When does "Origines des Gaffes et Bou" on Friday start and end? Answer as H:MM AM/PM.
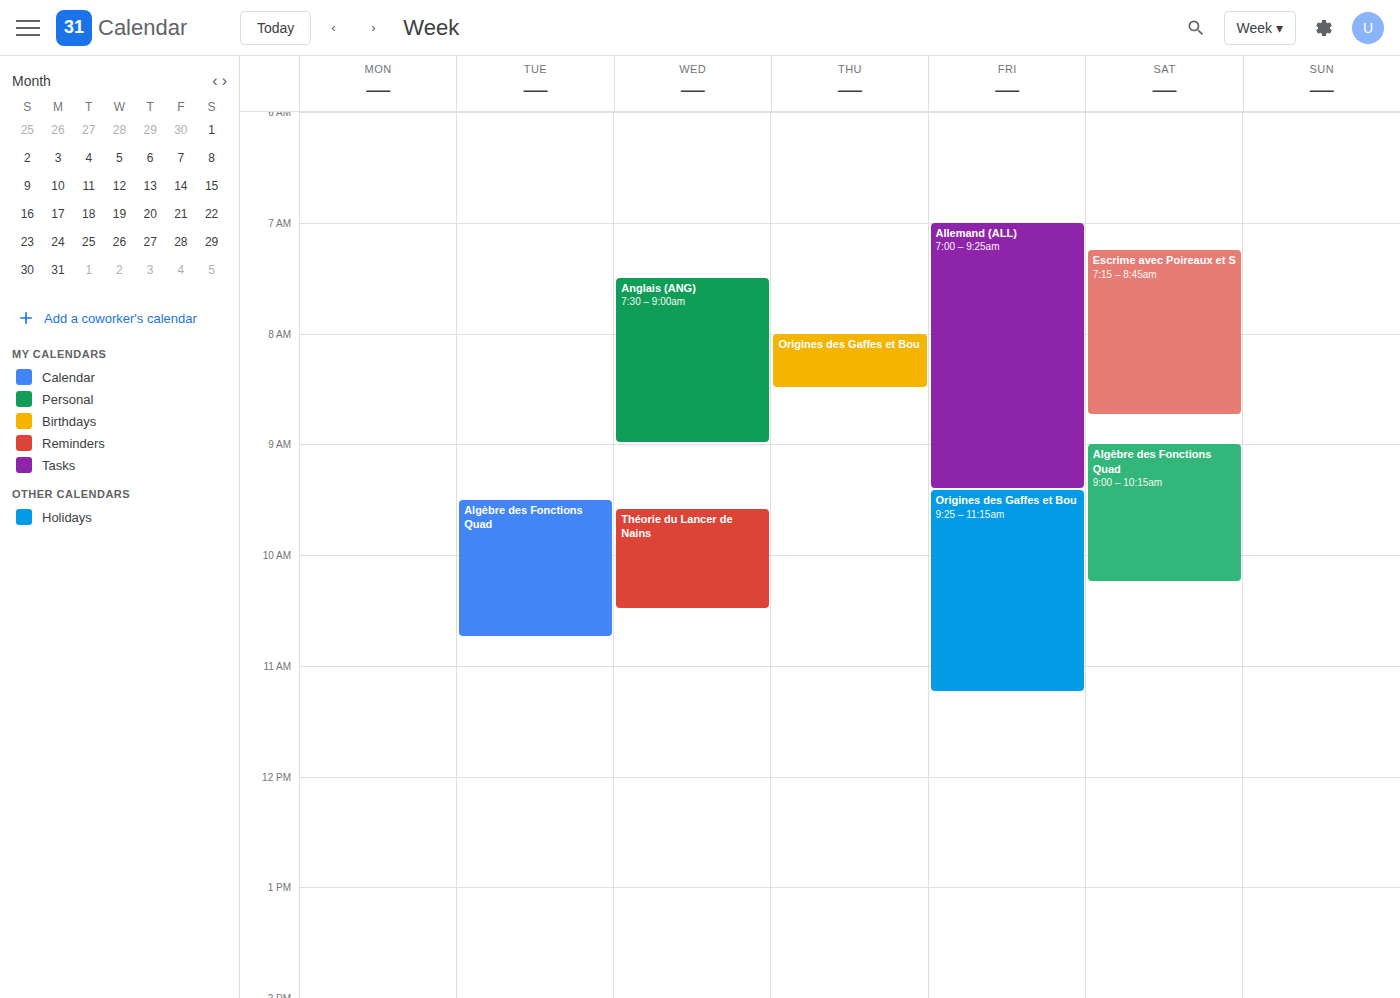
9:25 AM to 11:15 AM